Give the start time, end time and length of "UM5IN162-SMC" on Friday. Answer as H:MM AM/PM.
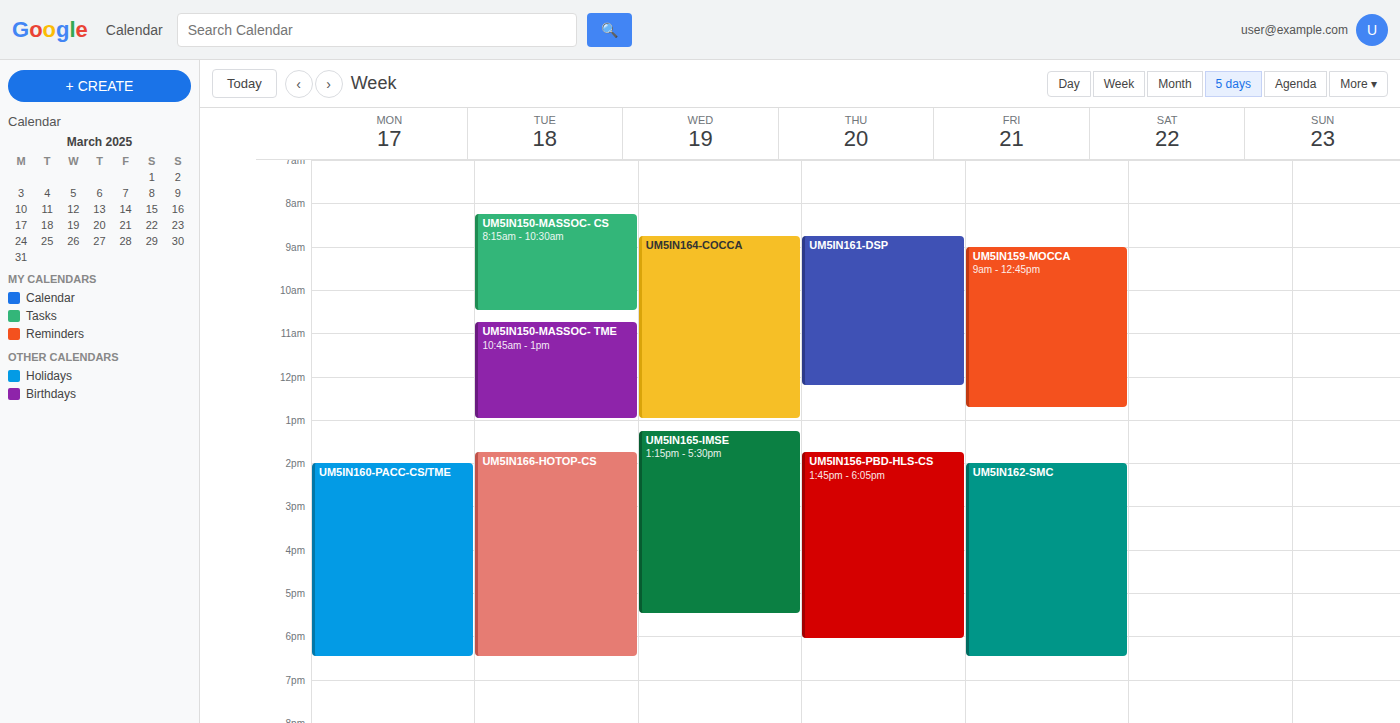
2:00 PM to 6:30 PM, 4 hours 30 minutes